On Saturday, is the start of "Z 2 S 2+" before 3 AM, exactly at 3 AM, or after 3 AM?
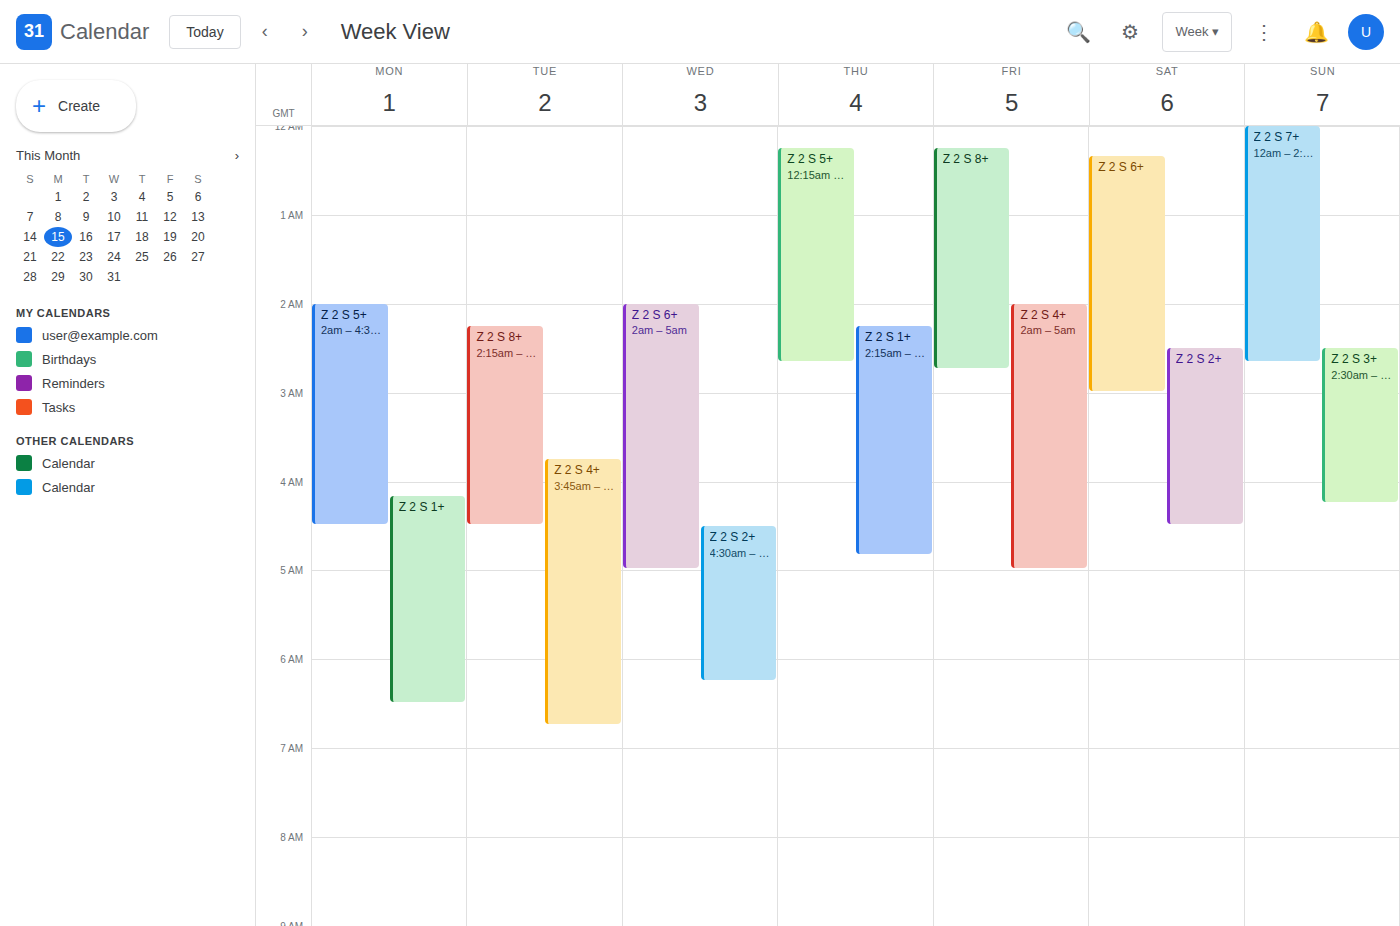
2:30 AM -- before 3 AM, 30 minutes above the 3 AM line.